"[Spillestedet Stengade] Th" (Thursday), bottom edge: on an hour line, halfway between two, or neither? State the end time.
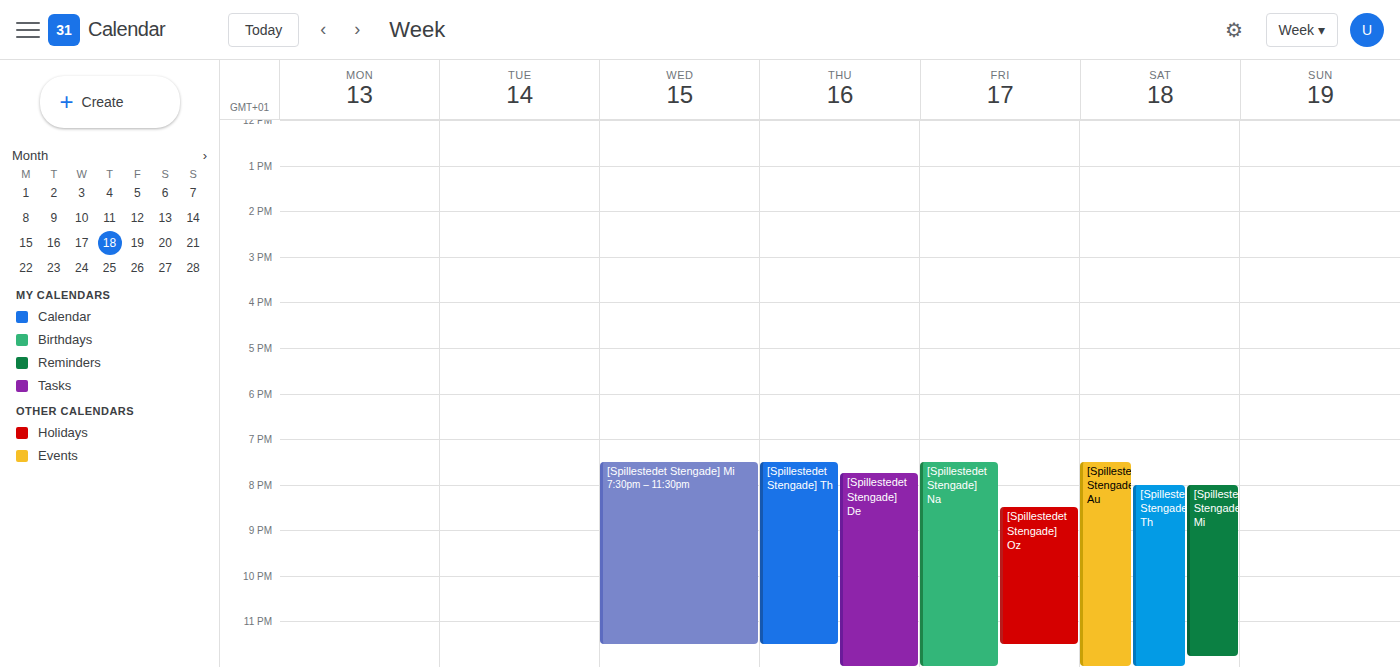
23:30 -- halfway between the 23:00 and 24:00 lines.